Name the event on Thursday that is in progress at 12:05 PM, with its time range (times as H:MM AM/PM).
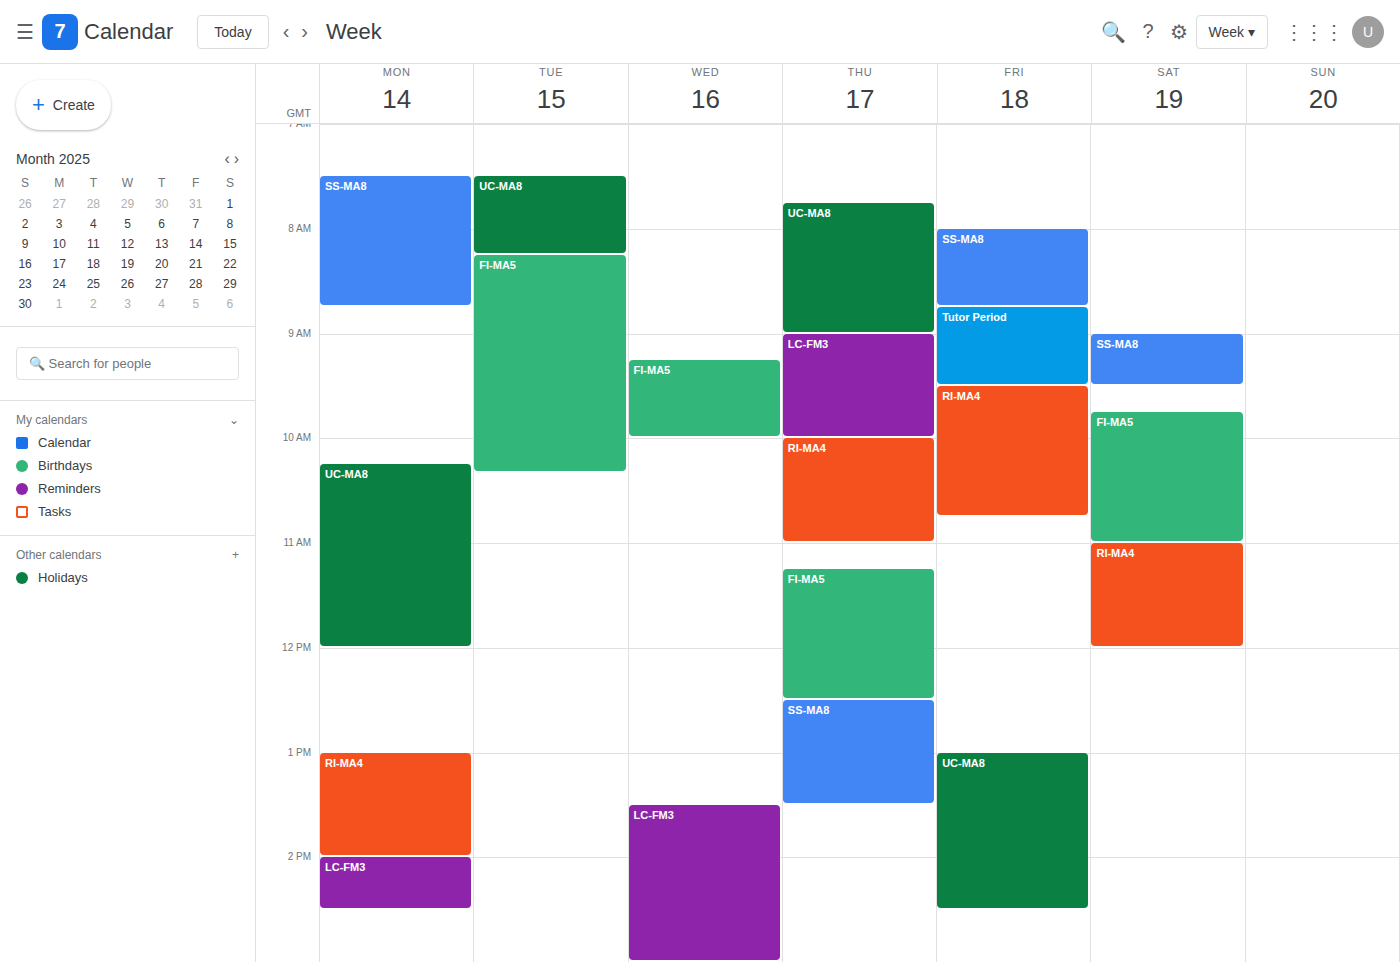
"FI-MA5", 11:15 AM to 12:30 PM